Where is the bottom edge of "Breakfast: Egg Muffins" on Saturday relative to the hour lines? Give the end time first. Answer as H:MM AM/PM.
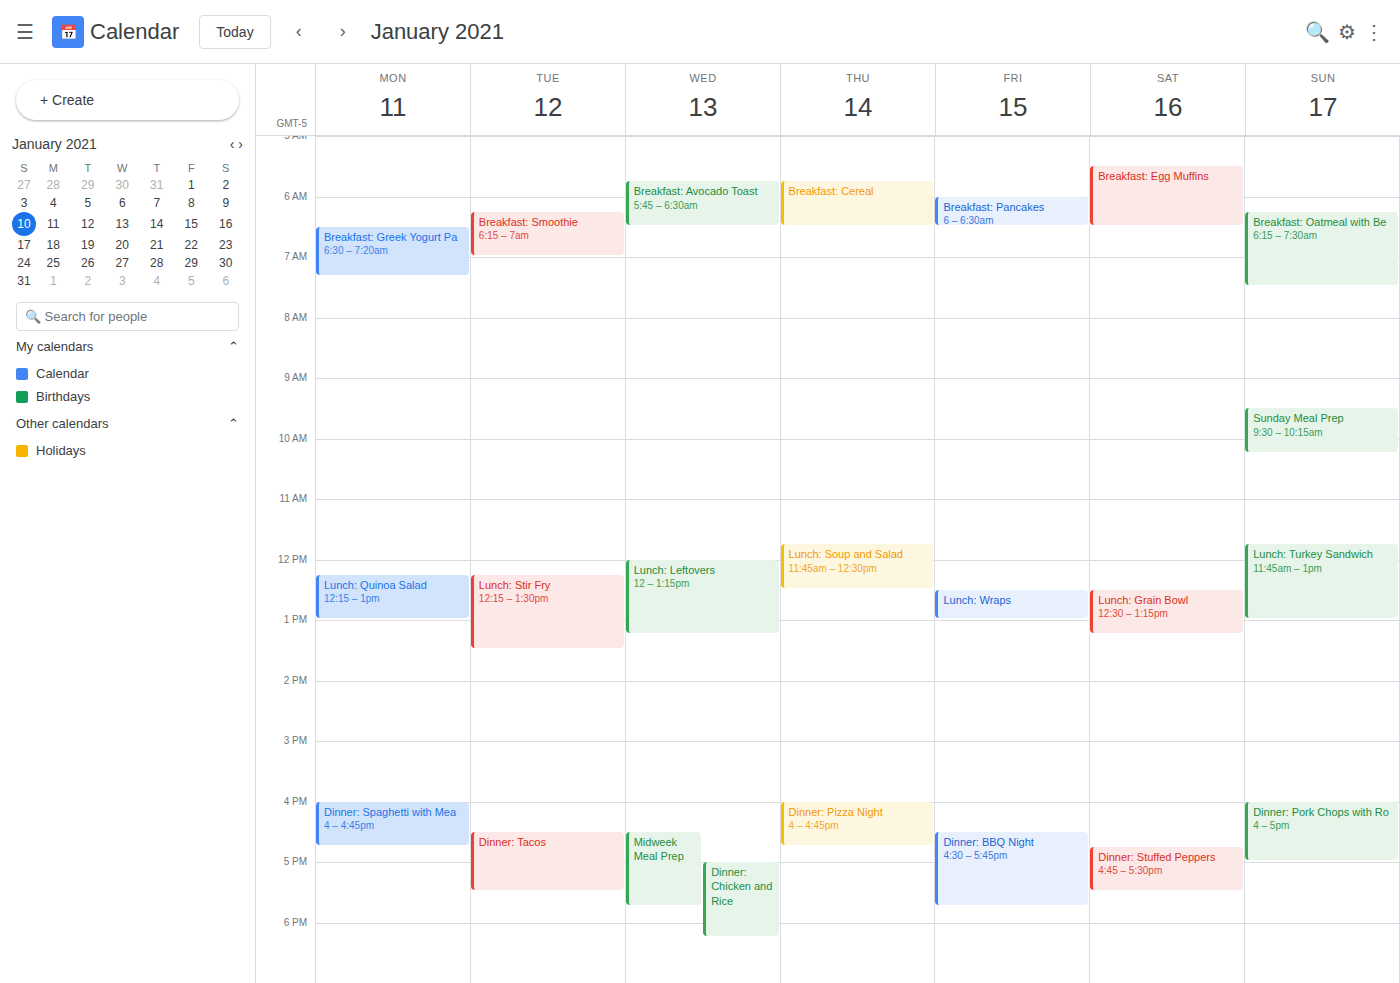
6:30 AM -- halfway between the 6 AM and 7 AM lines.